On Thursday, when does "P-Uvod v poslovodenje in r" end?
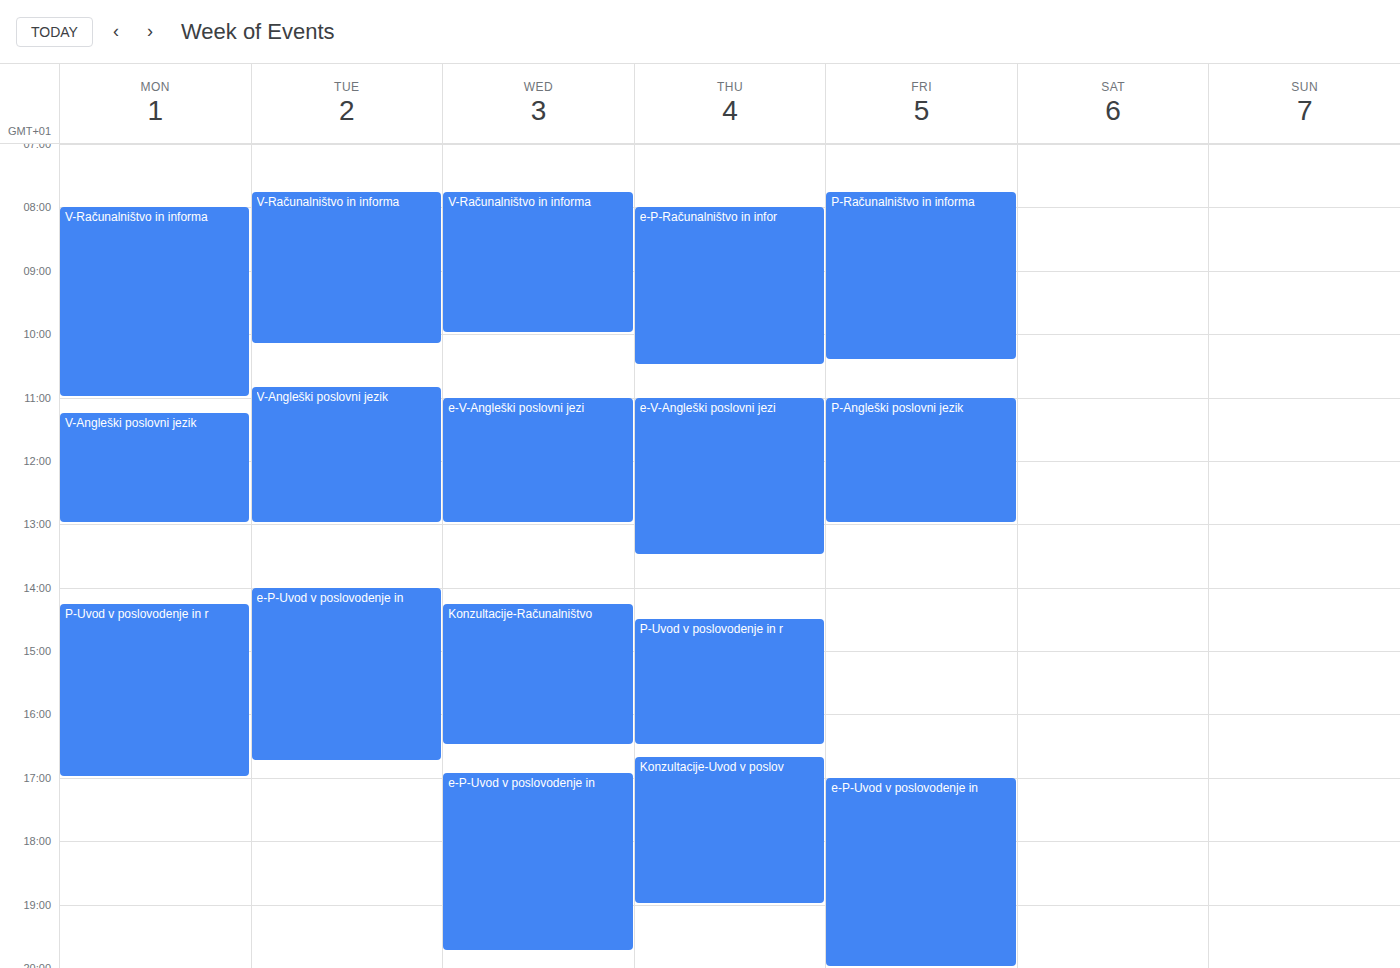
4:30 PM